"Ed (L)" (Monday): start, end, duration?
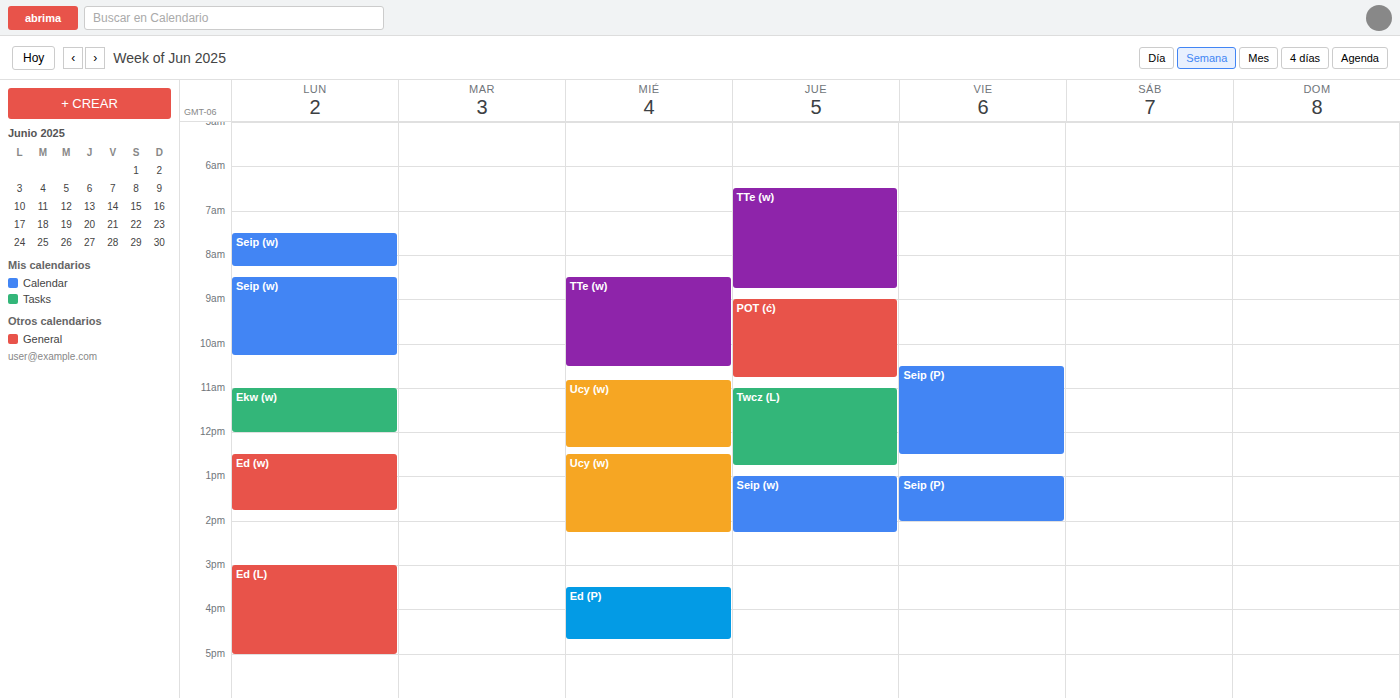
3:00 PM to 5:00 PM, 2 hours